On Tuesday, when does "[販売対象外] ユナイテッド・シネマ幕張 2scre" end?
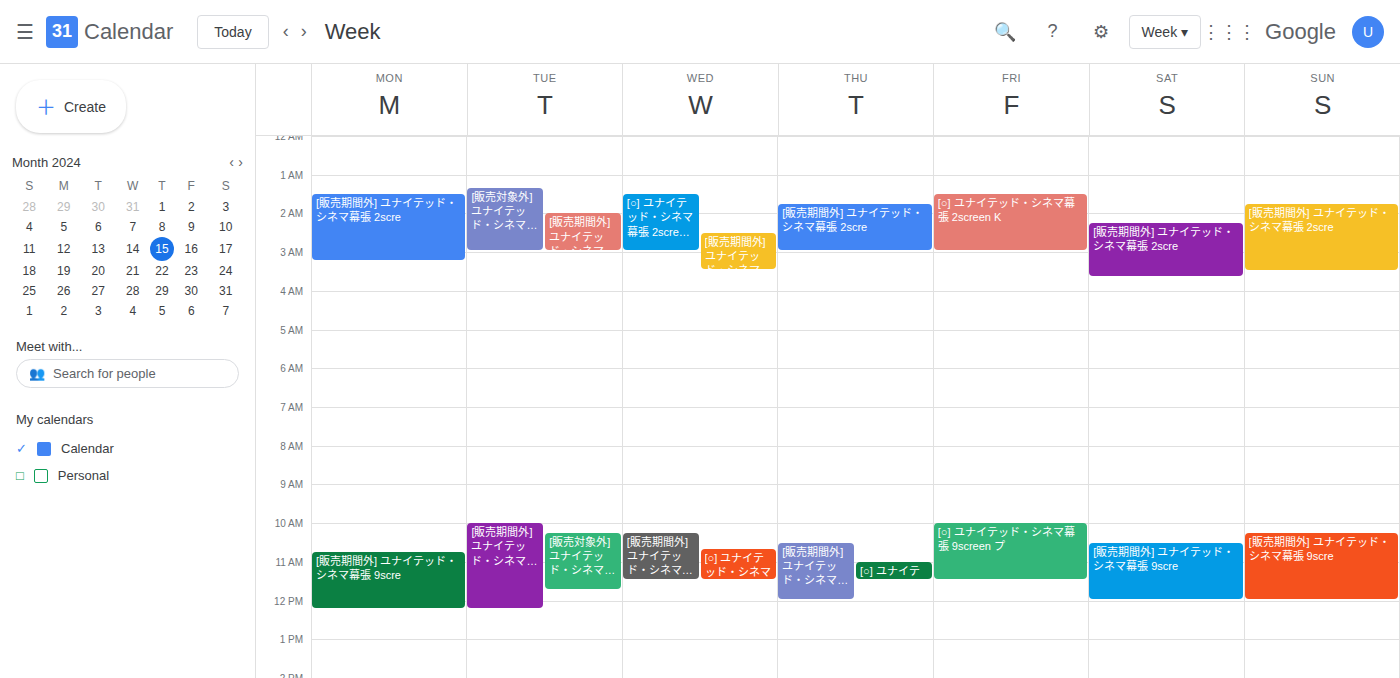
3:00 AM